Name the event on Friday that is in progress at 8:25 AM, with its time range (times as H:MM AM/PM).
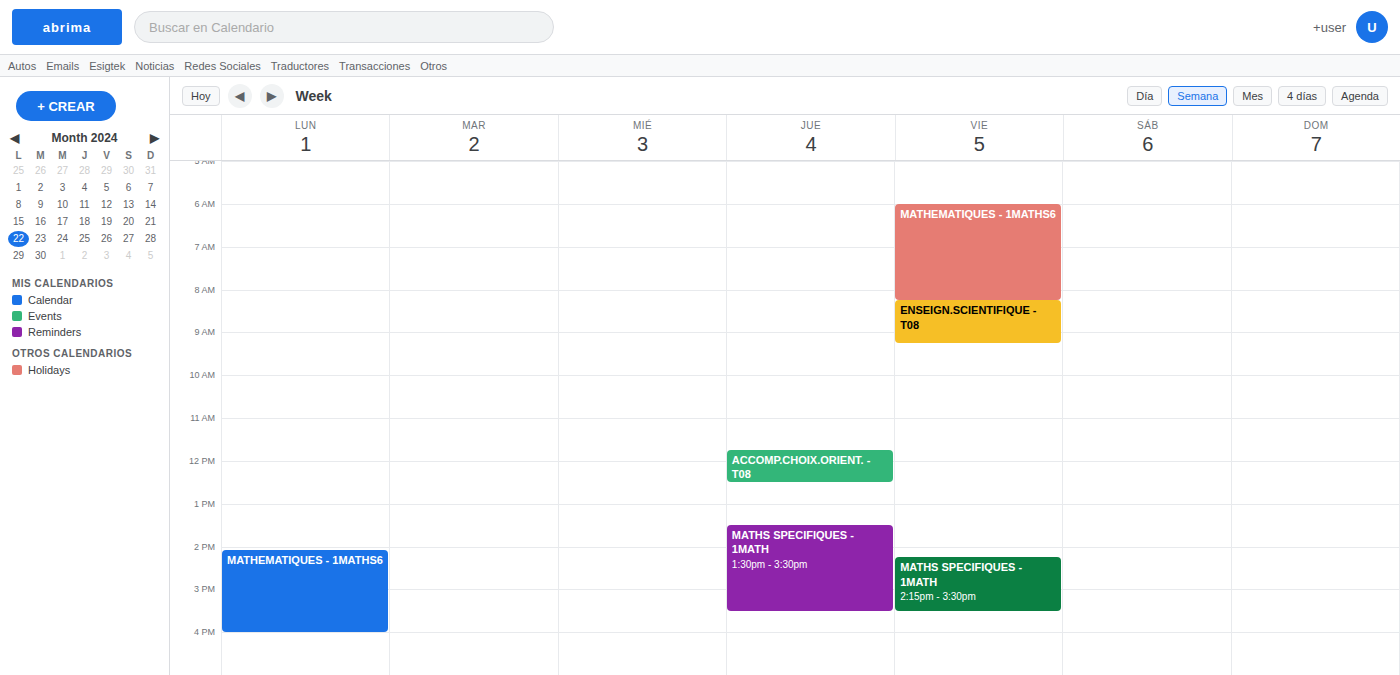
"ENSEIGN.SCIENTIFIQUE - T08", 8:15 AM to 9:15 AM